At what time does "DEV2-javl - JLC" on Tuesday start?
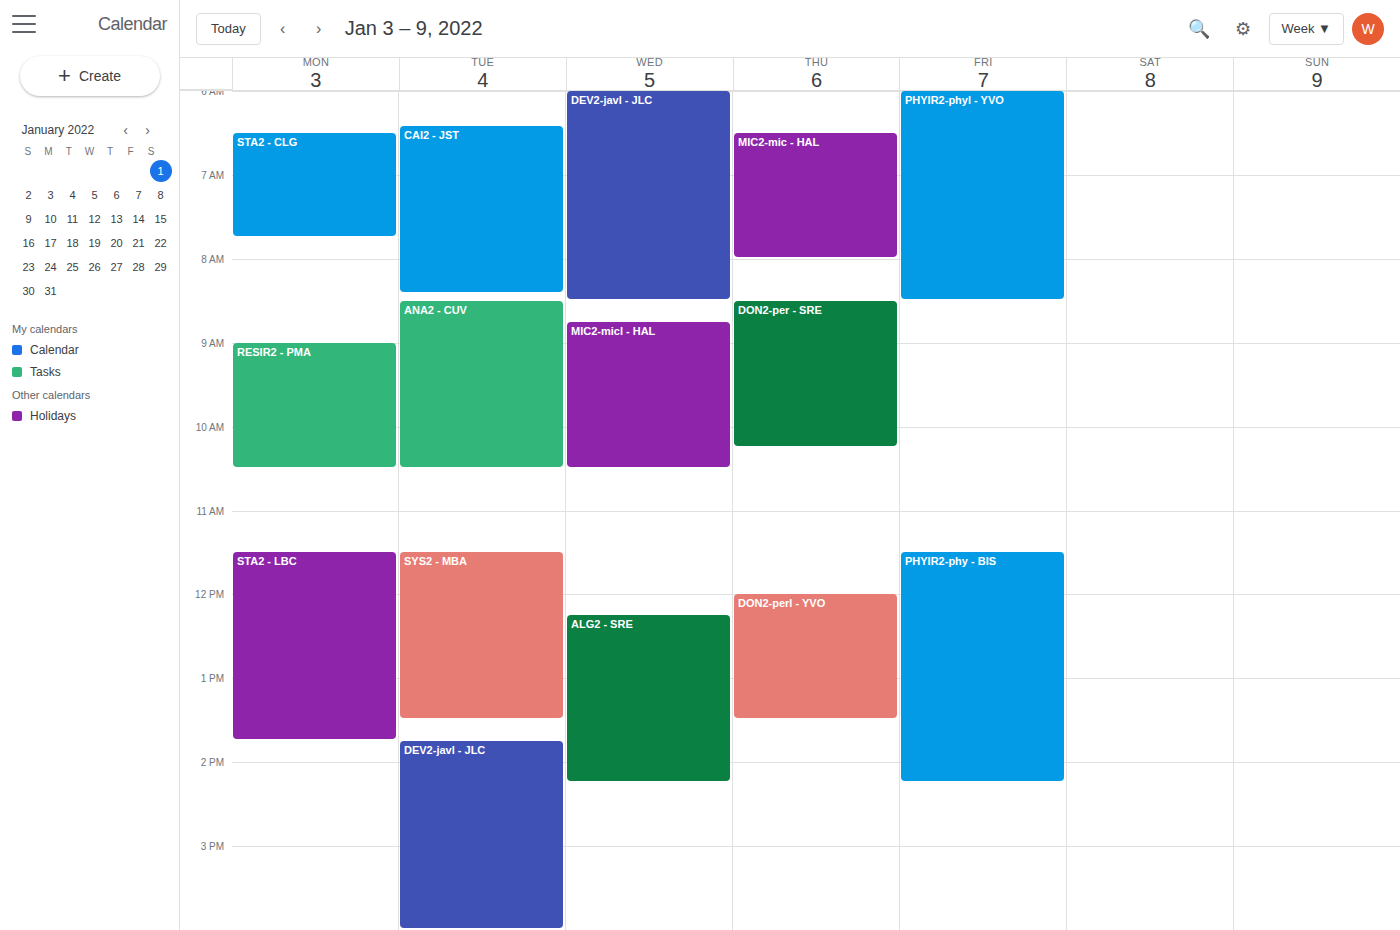
1:45 PM